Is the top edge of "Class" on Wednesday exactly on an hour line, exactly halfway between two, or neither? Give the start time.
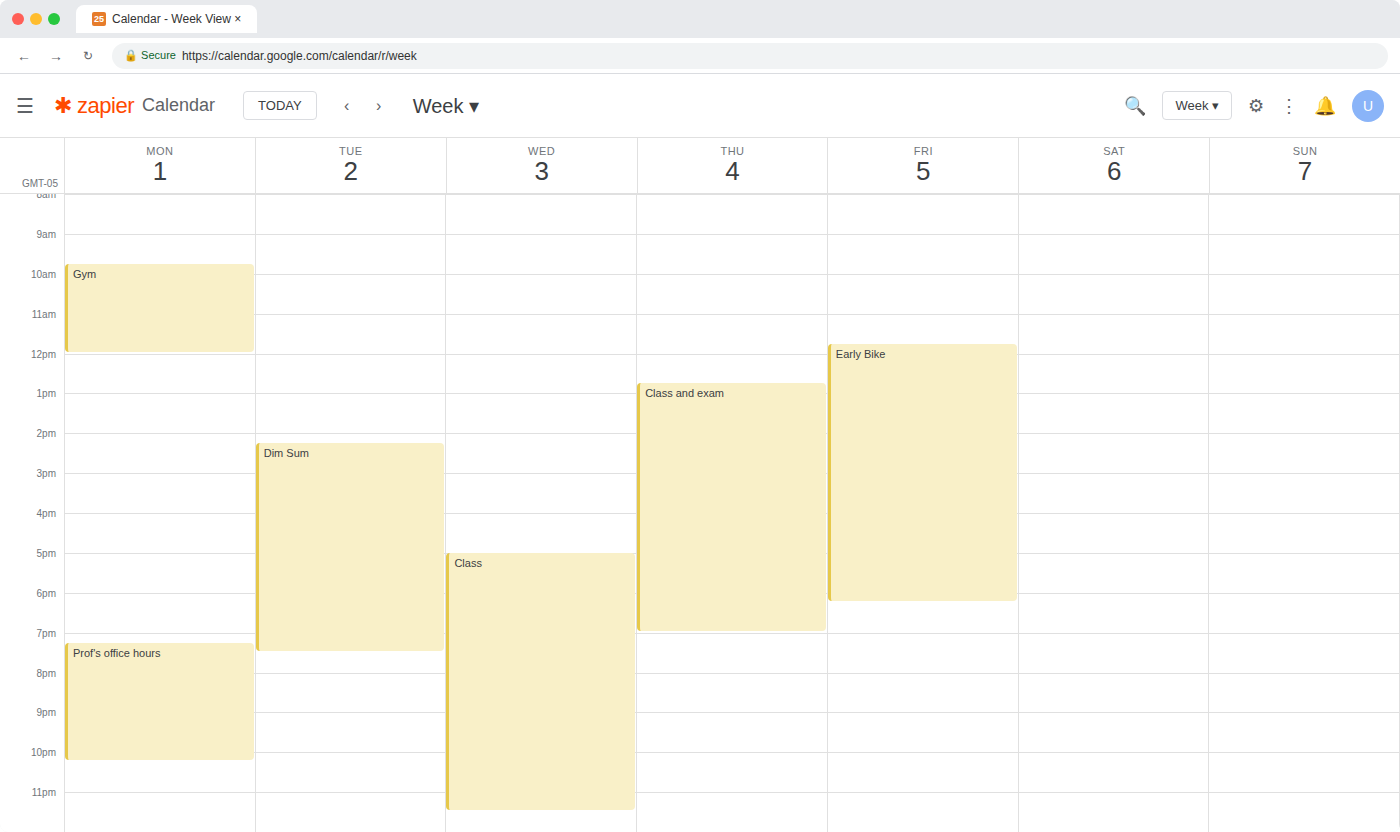
5:00 PM -- exactly on the 5 PM line.